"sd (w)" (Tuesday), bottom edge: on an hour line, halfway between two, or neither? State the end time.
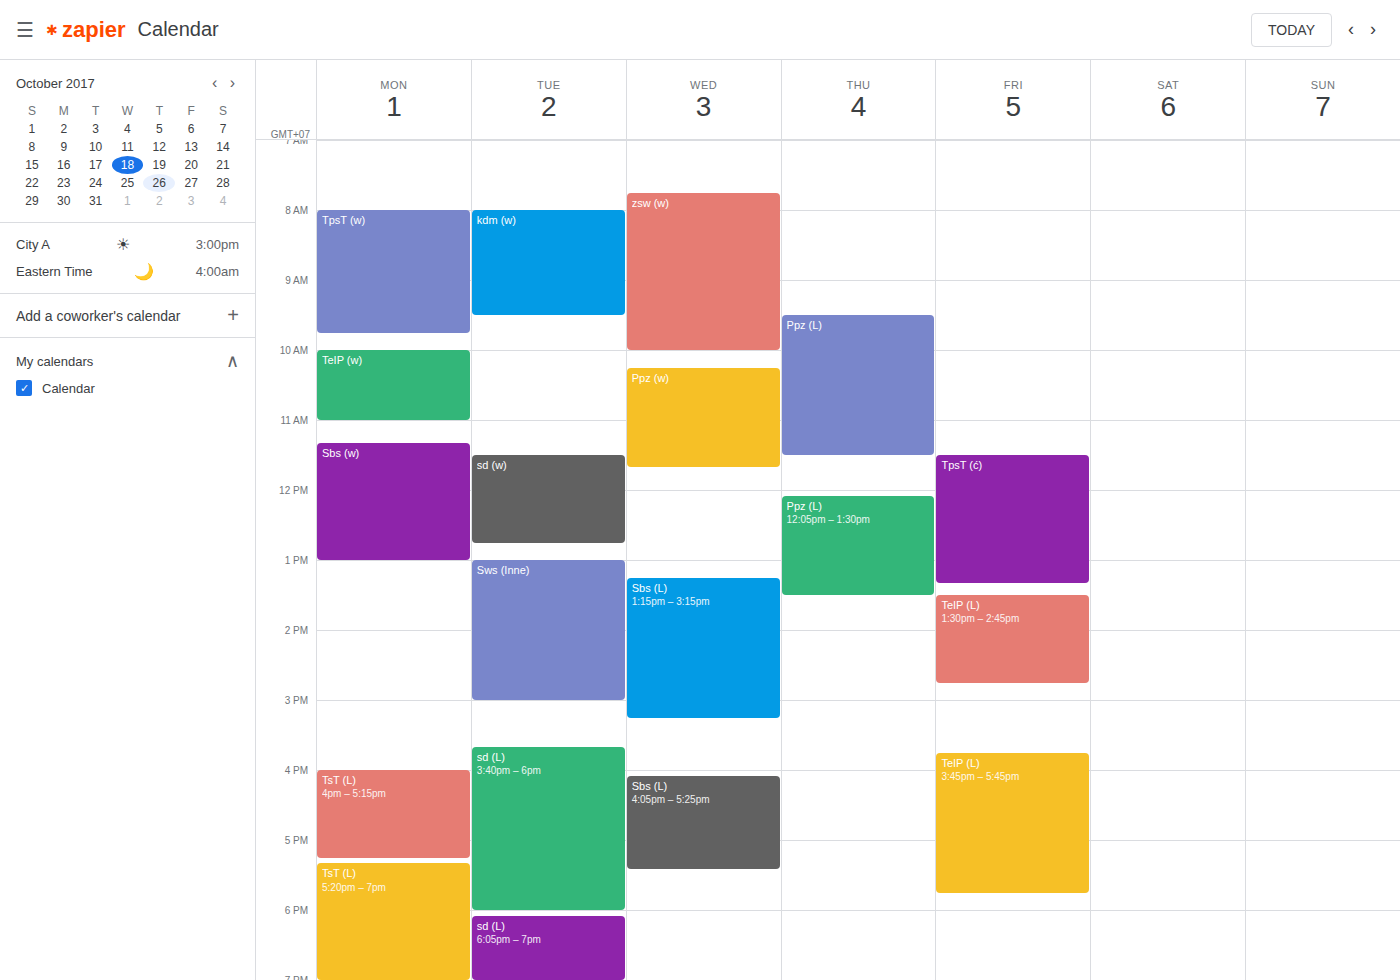
12:45 PM -- neither: three quarters of the way from the 12 PM line to the 1 PM line.